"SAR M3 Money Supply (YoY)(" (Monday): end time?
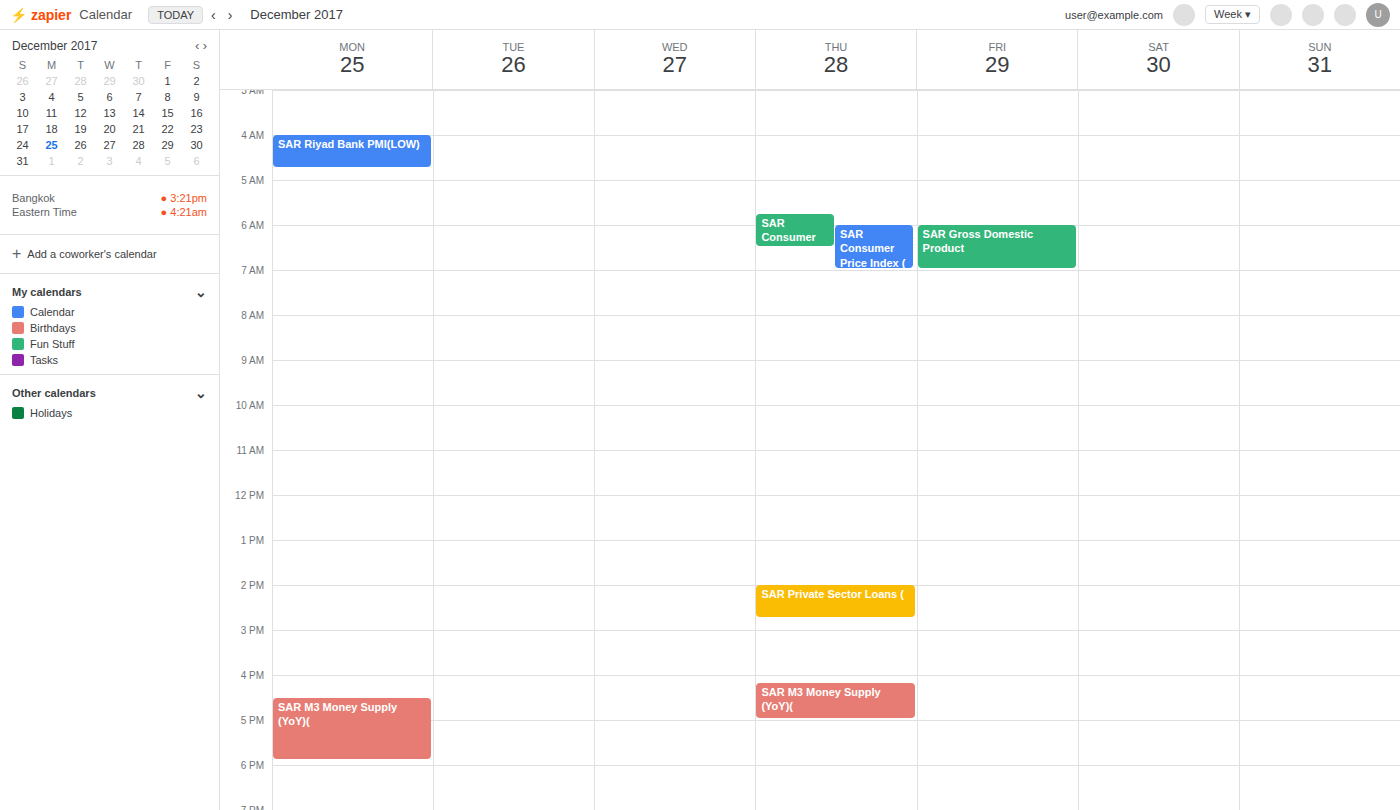
5:55 PM